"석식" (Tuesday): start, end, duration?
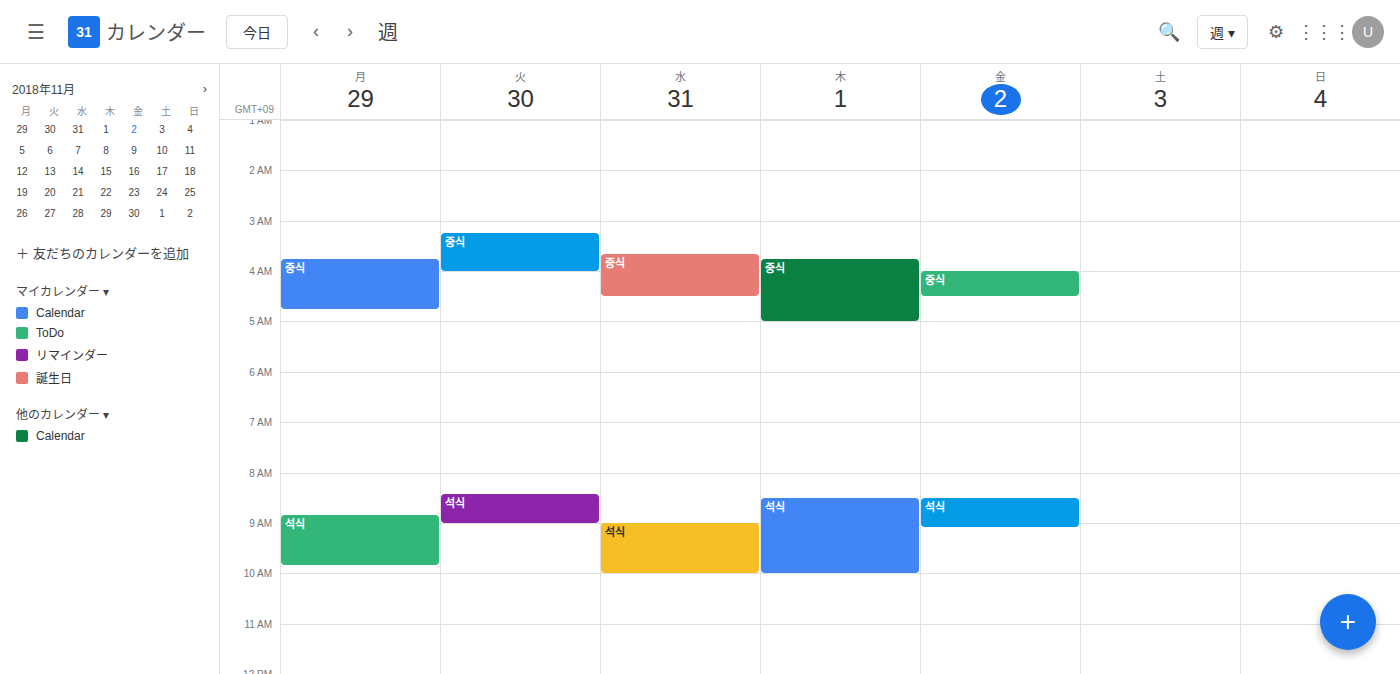
08:25 to 09:00, 35 minutes